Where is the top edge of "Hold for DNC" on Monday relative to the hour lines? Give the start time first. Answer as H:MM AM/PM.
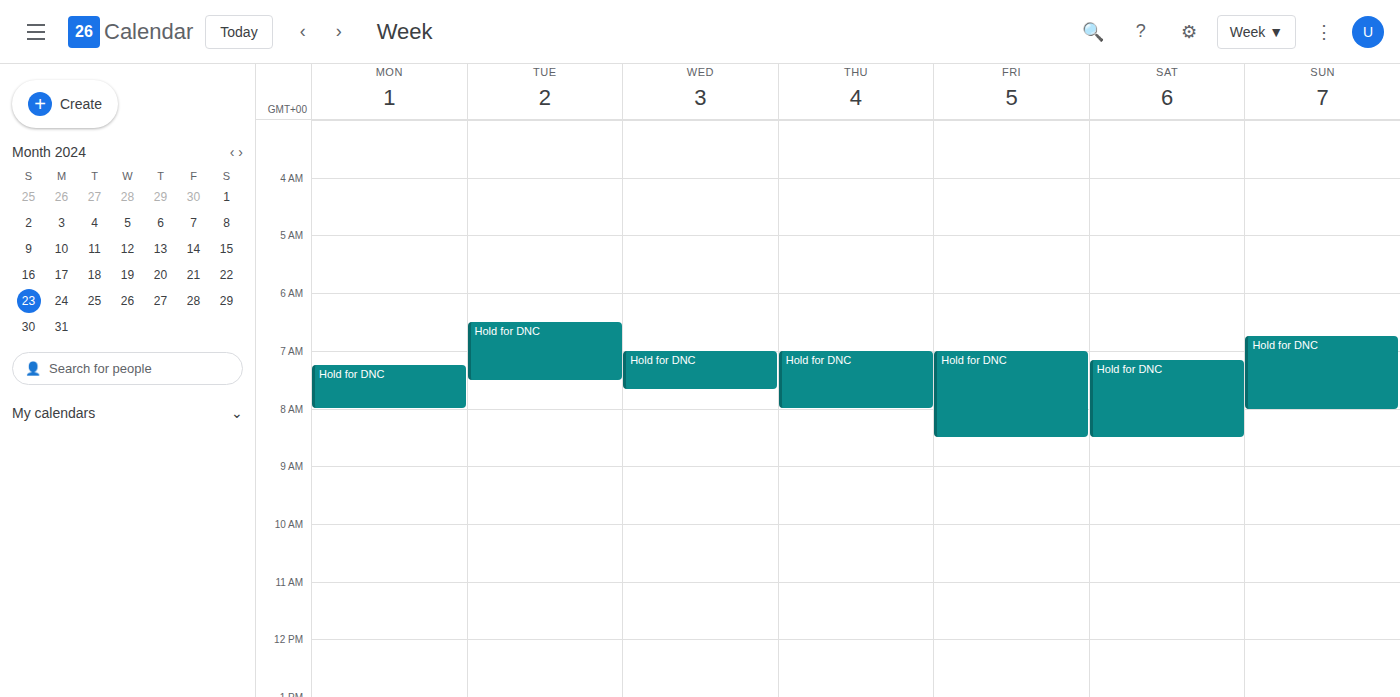
7:15 AM -- neither: a quarter of the way from the 7 AM line to the 8 AM line.